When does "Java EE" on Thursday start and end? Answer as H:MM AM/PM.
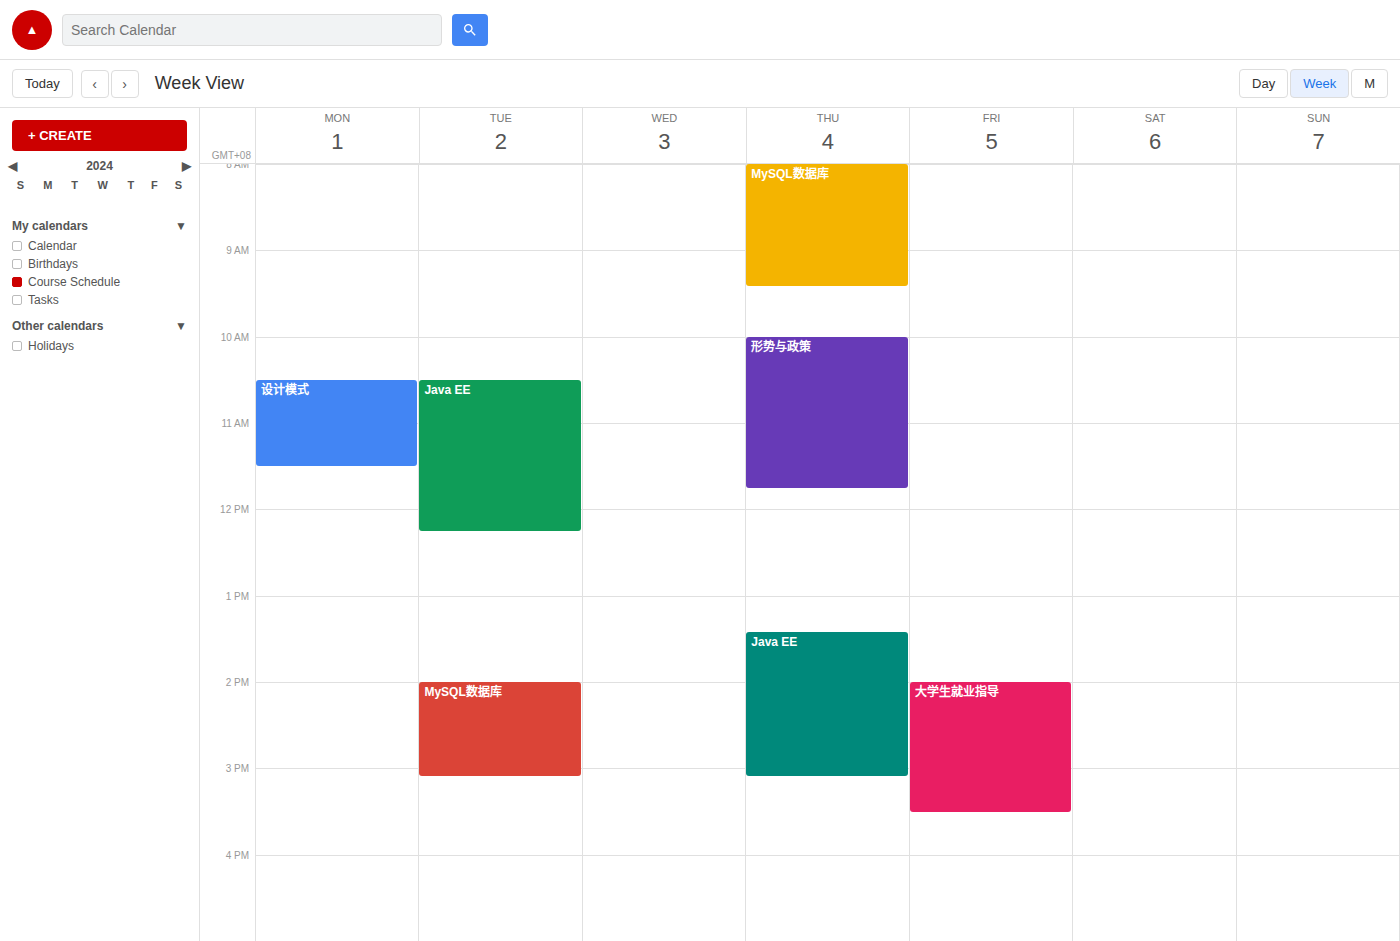
1:25 PM to 3:05 PM